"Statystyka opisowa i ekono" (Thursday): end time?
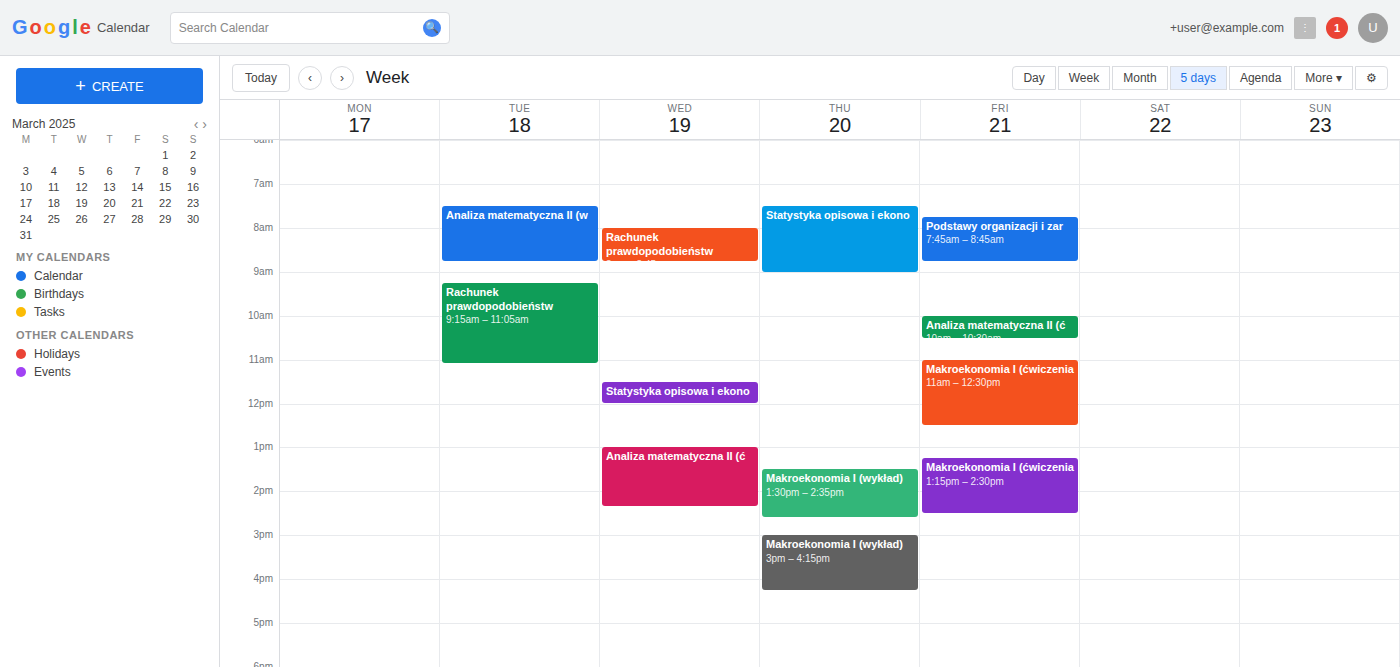
9:00 AM